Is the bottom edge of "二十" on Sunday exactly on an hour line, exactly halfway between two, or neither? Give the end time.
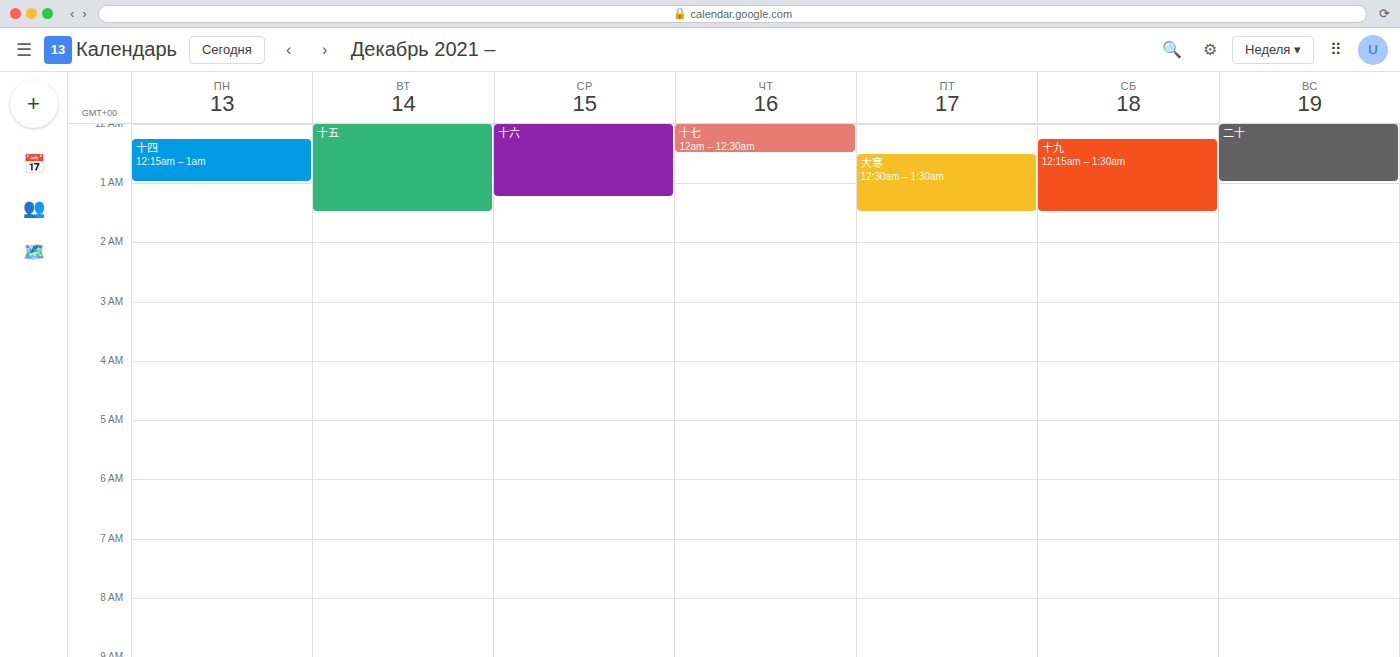
1:00 AM -- exactly on the 1 AM line.